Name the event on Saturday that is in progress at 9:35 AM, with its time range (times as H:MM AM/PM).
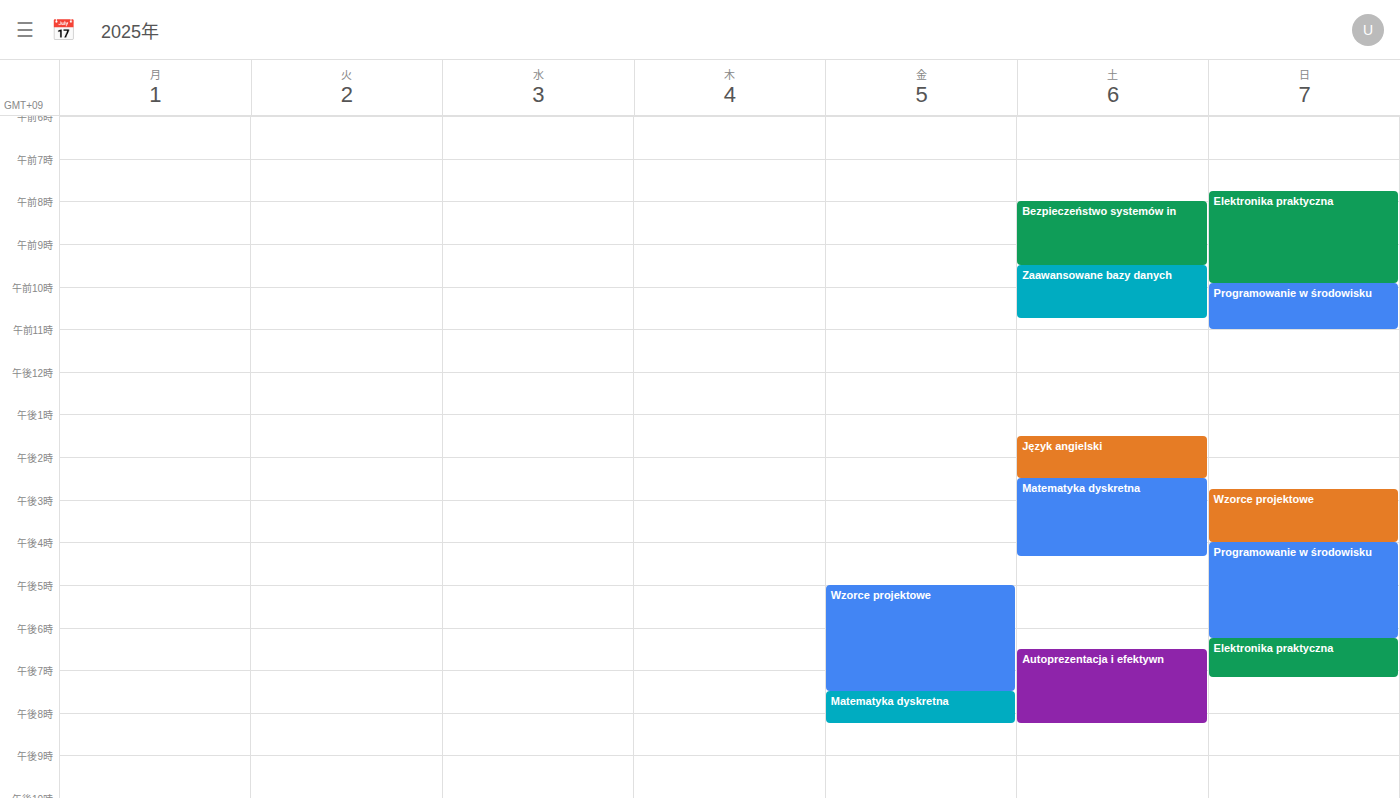
"Zaawansowane bazy danych", 9:30 AM to 10:45 AM